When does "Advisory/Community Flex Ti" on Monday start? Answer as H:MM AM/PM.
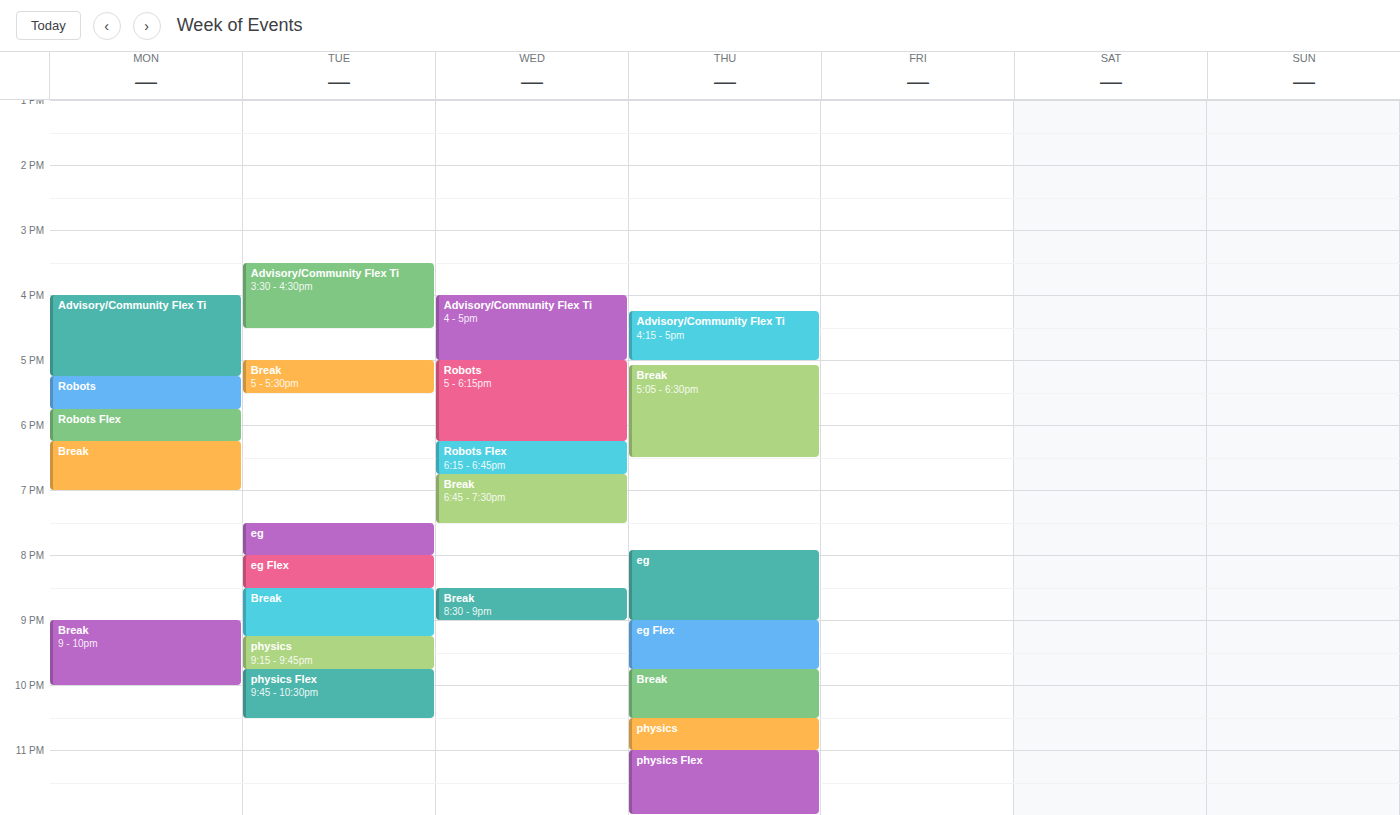
4:00 PM